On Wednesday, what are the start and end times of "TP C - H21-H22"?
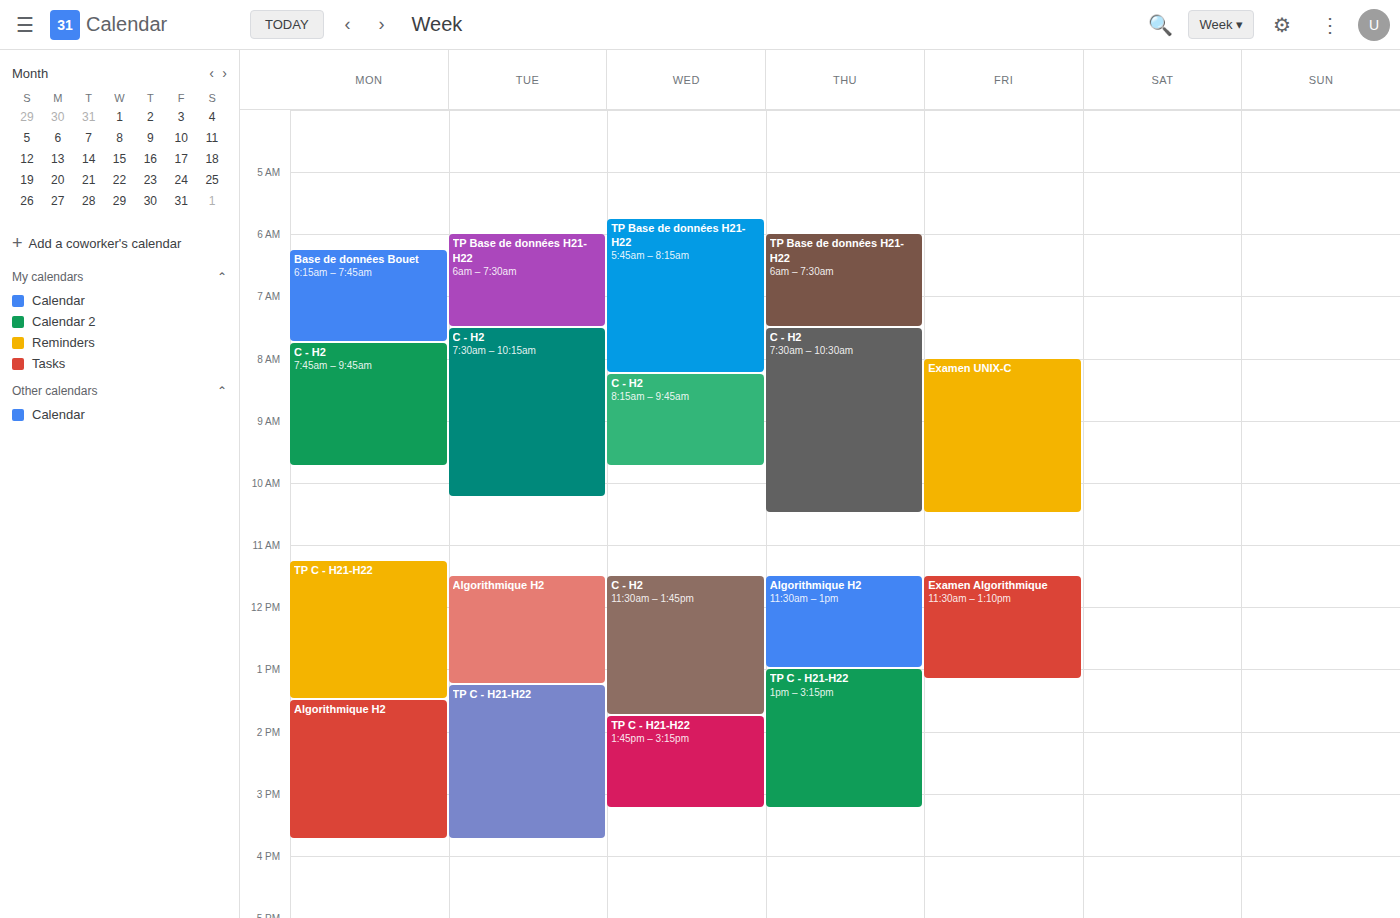
1:45 PM to 3:15 PM